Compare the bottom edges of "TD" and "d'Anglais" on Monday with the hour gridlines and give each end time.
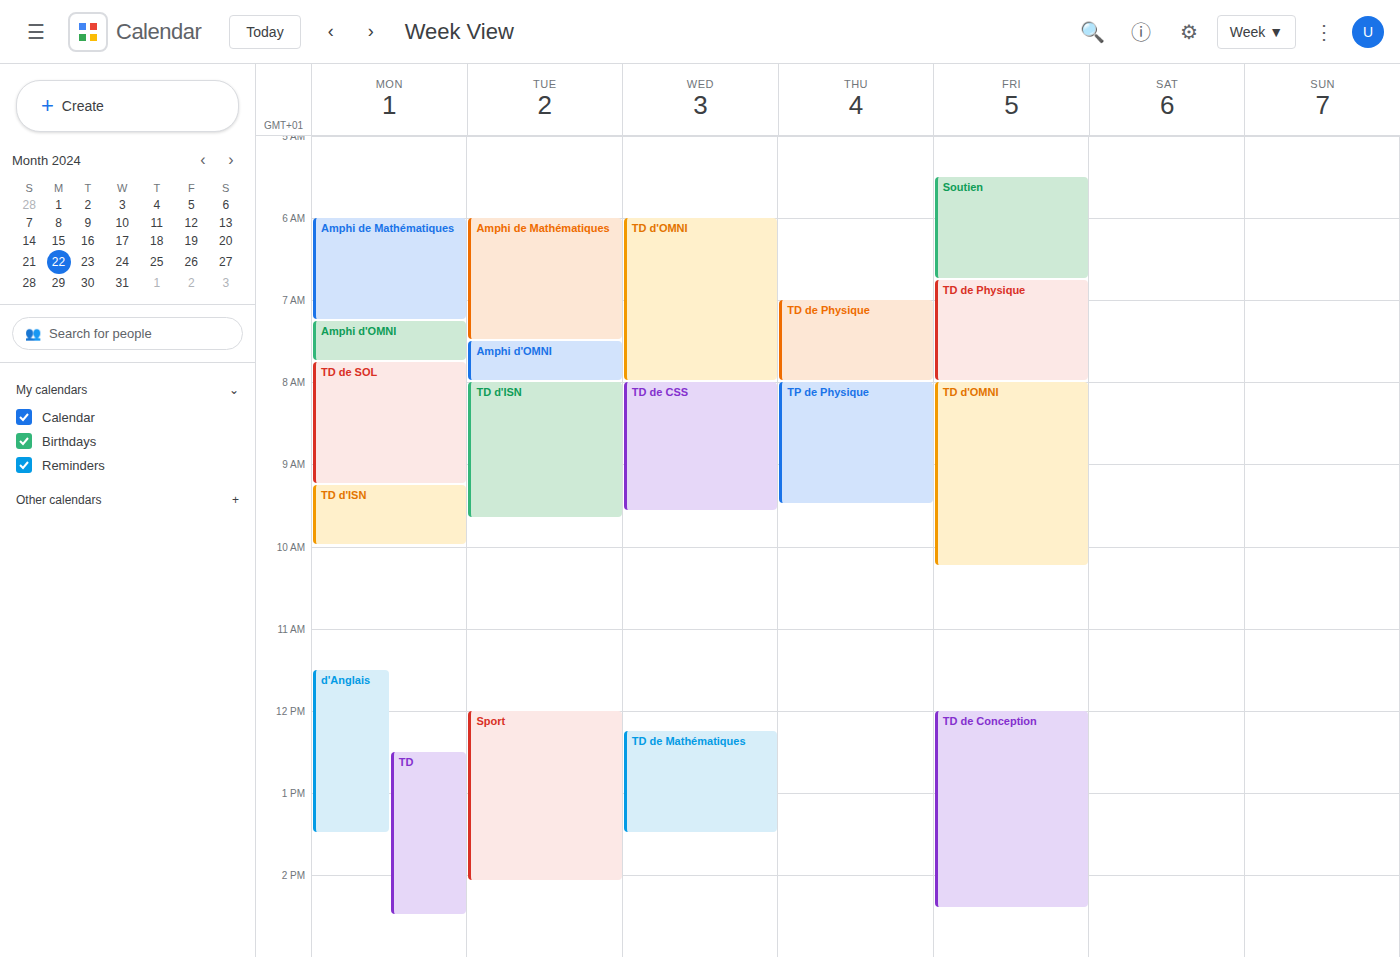
"TD": 2:30 PM, halfway between the 2 PM and 3 PM lines. "d'Anglais": 1:30 PM, halfway between the 1 PM and 2 PM lines.